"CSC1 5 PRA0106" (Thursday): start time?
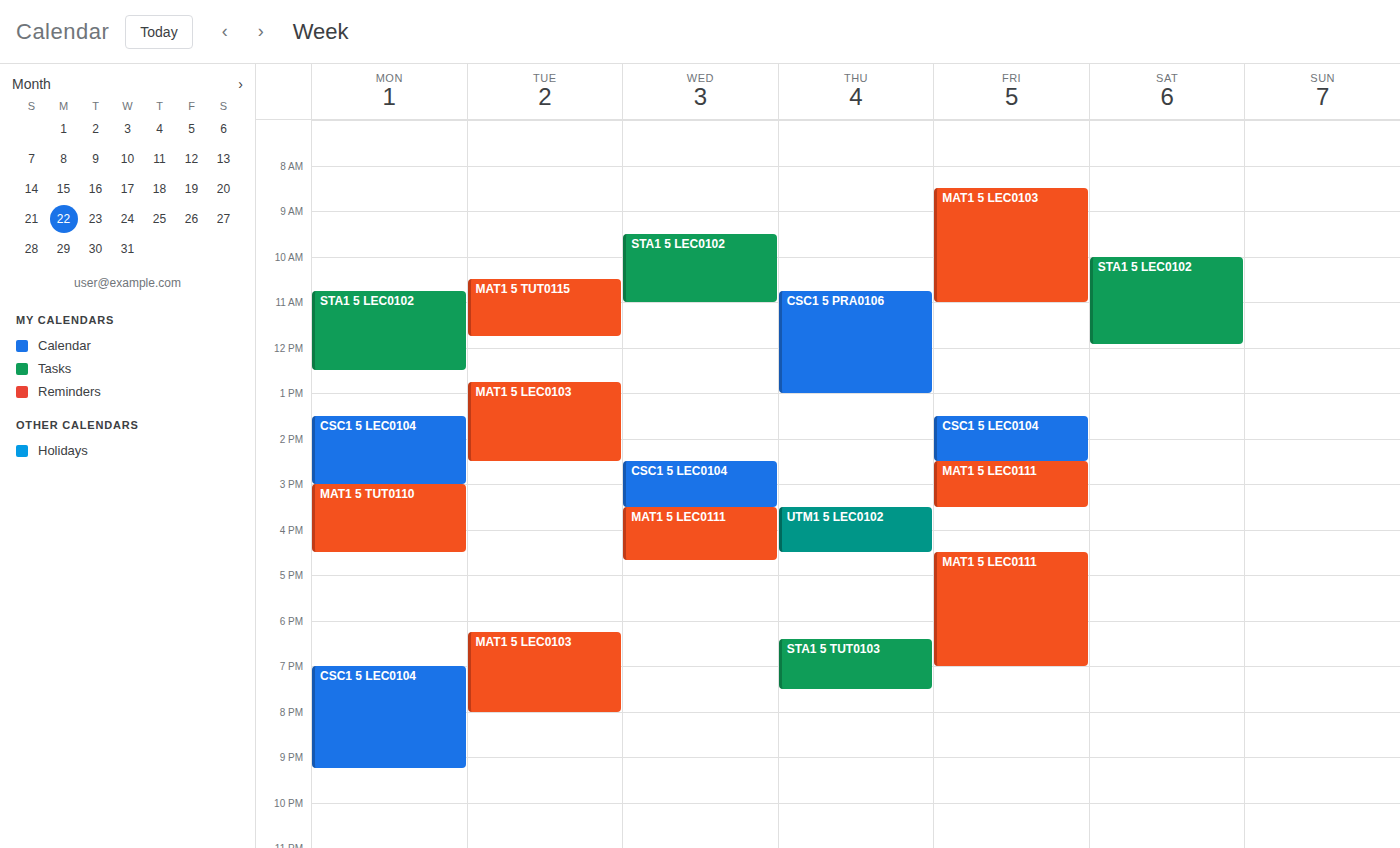
10:45 AM